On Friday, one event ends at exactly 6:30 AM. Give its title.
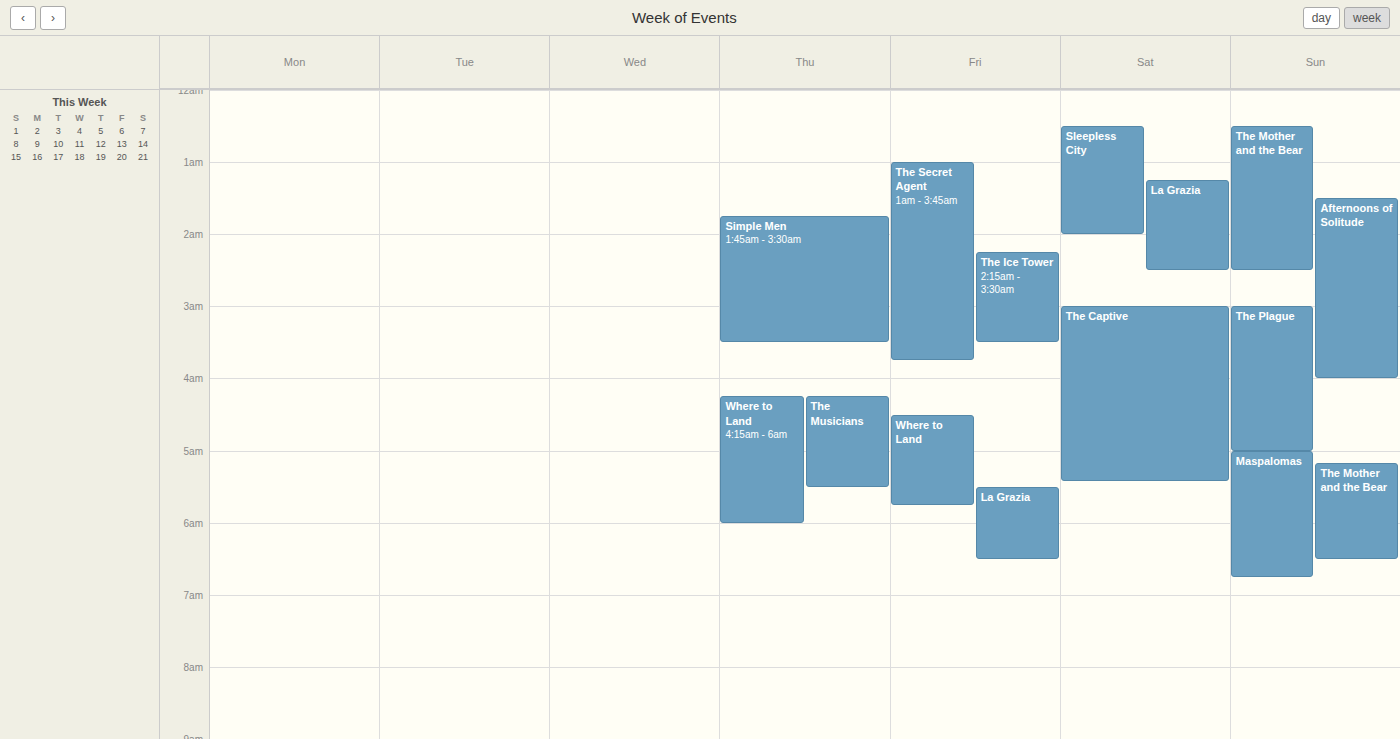
"La Grazia"